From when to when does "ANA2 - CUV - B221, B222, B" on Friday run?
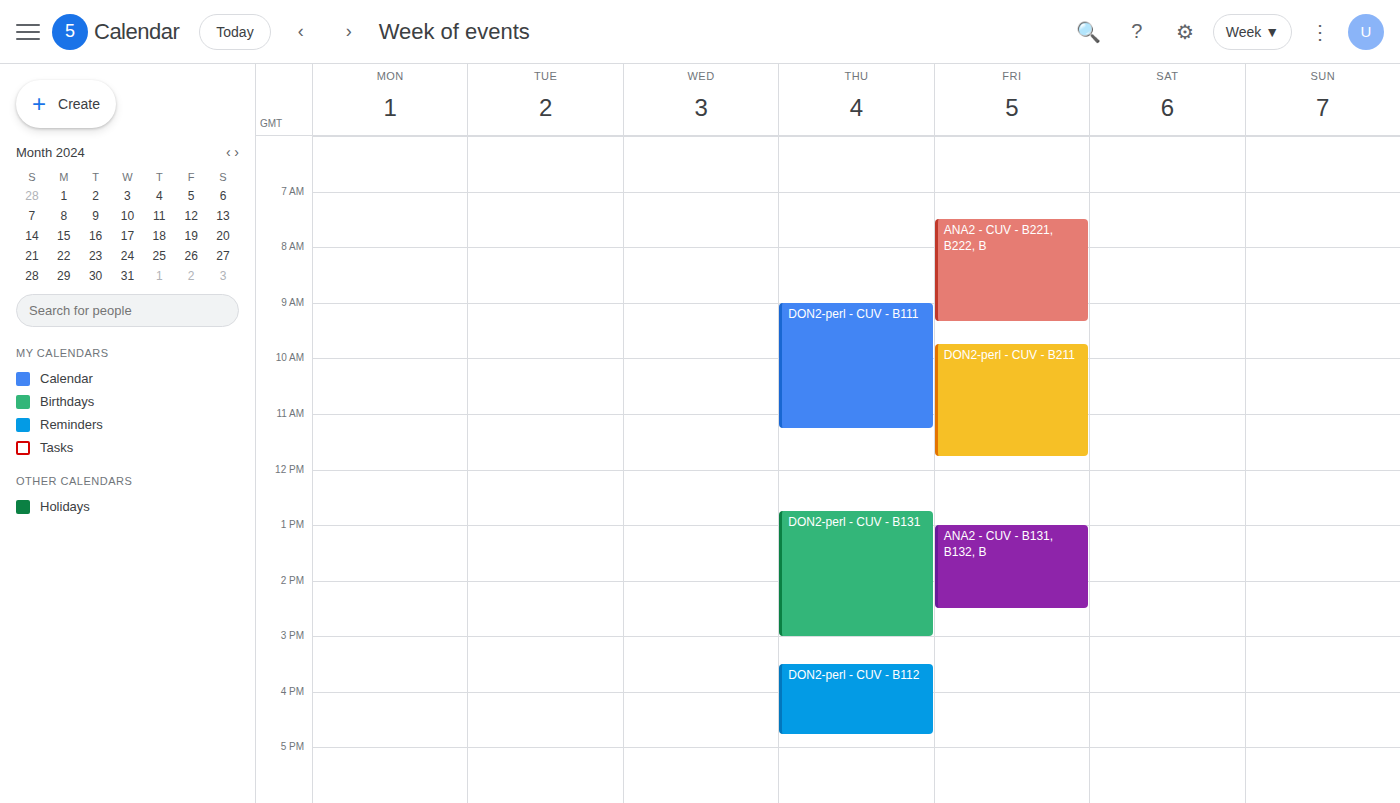
7:30 AM to 9:20 AM